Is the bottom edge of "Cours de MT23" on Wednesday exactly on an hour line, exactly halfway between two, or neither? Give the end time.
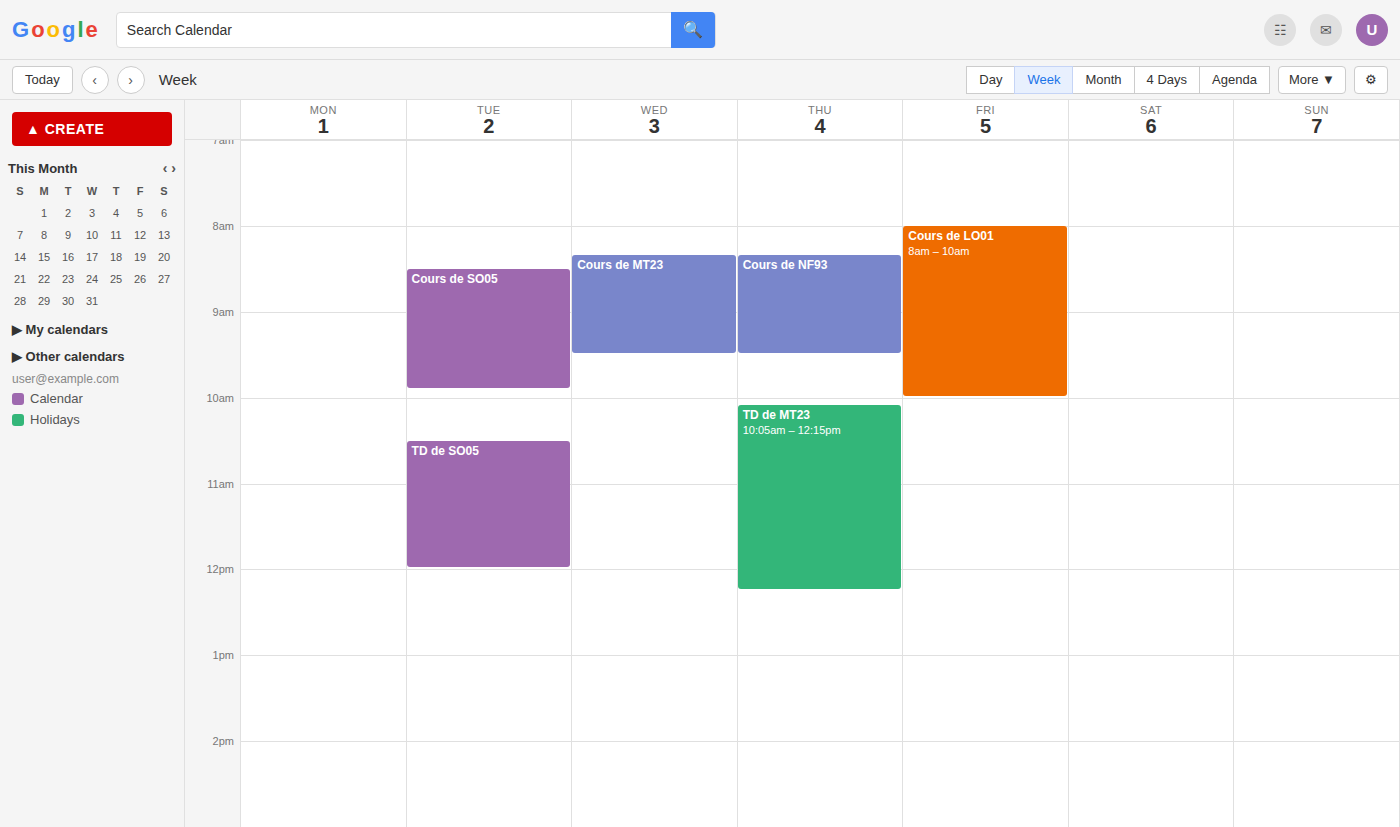
9:30 AM -- halfway between the 9 AM and 10 AM lines.